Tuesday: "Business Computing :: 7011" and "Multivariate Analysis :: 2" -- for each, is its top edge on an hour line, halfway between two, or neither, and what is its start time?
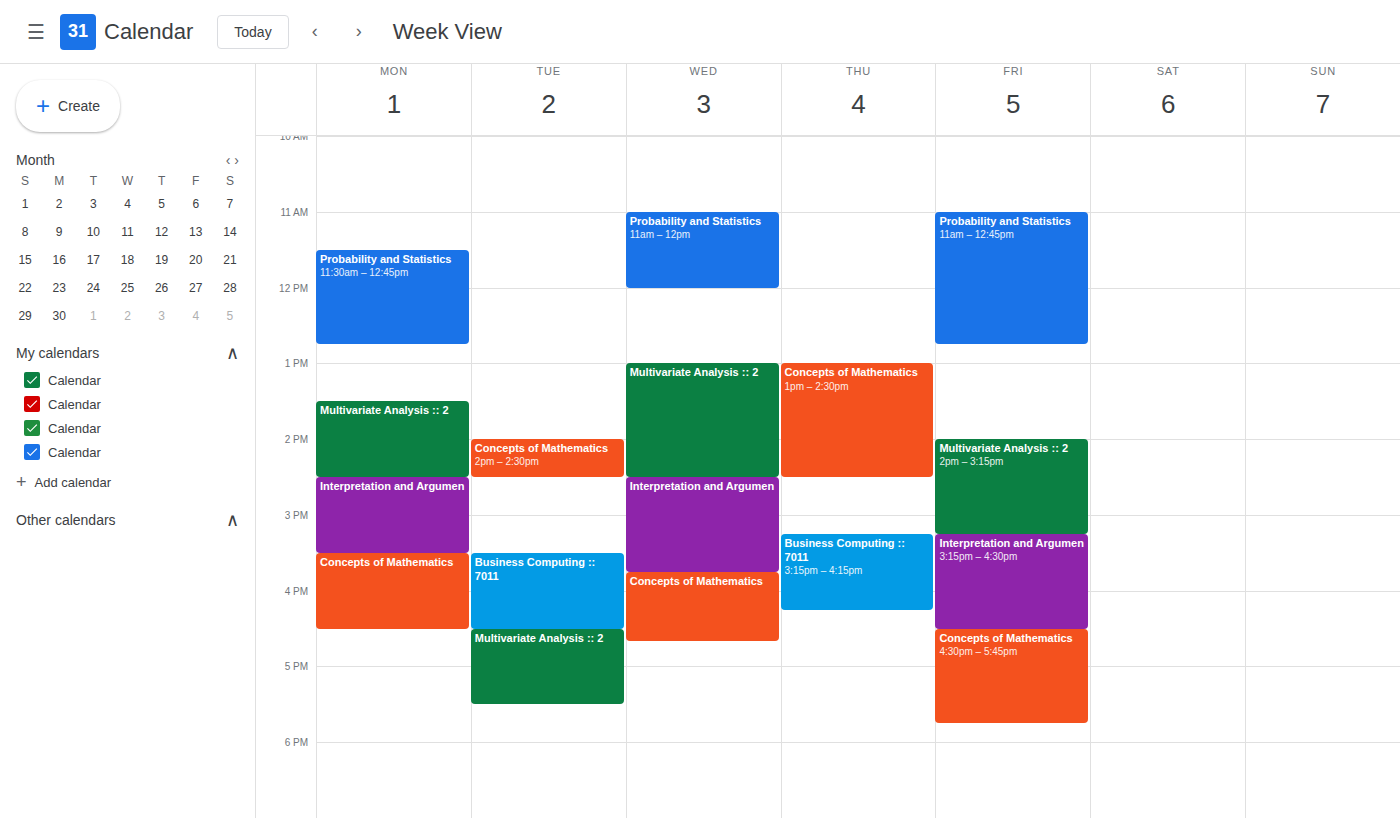
"Business Computing :: 7011": 3:30 PM, halfway between the 3 PM and 4 PM lines. "Multivariate Analysis :: 2": 4:30 PM, halfway between the 4 PM and 5 PM lines.